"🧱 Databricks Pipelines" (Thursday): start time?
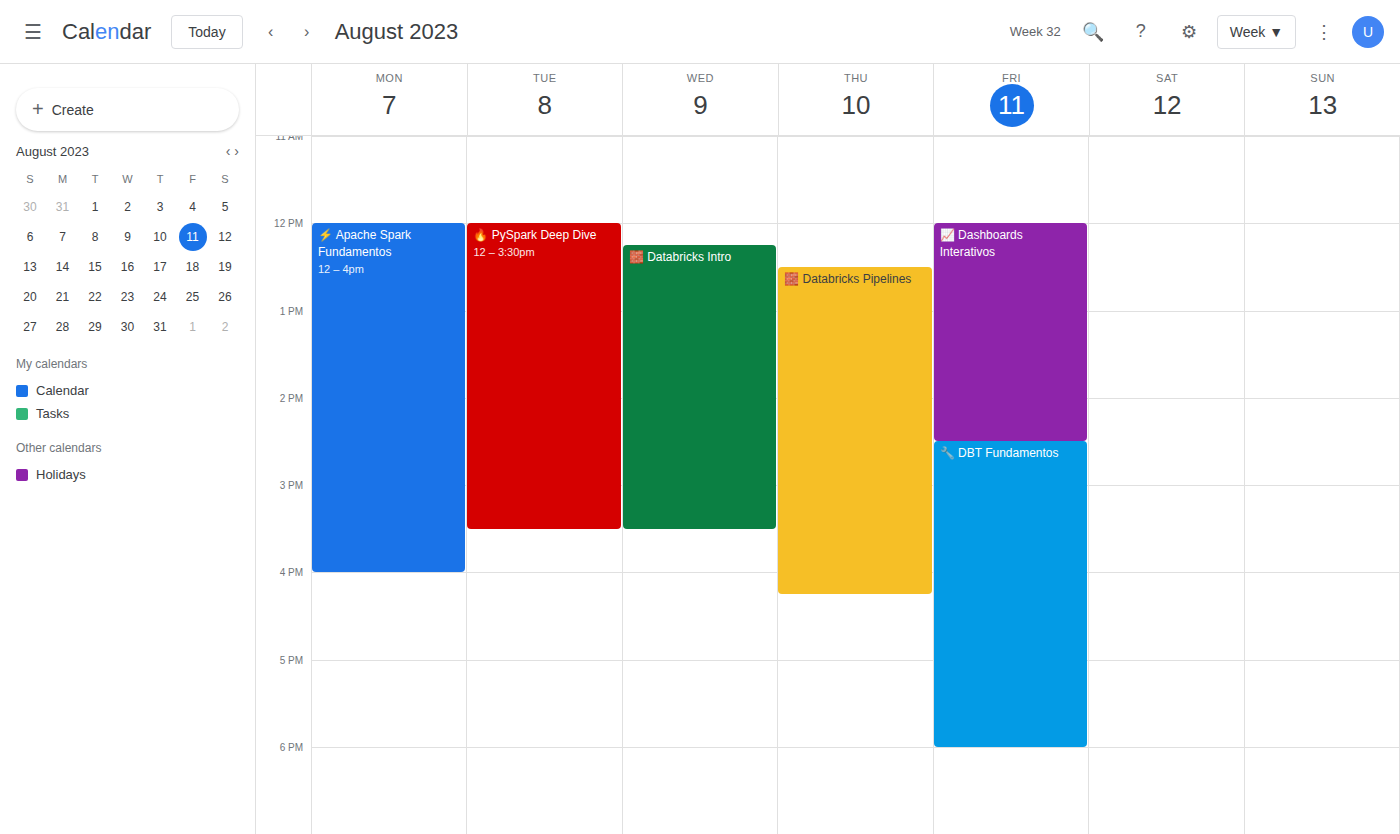
12:30 PM